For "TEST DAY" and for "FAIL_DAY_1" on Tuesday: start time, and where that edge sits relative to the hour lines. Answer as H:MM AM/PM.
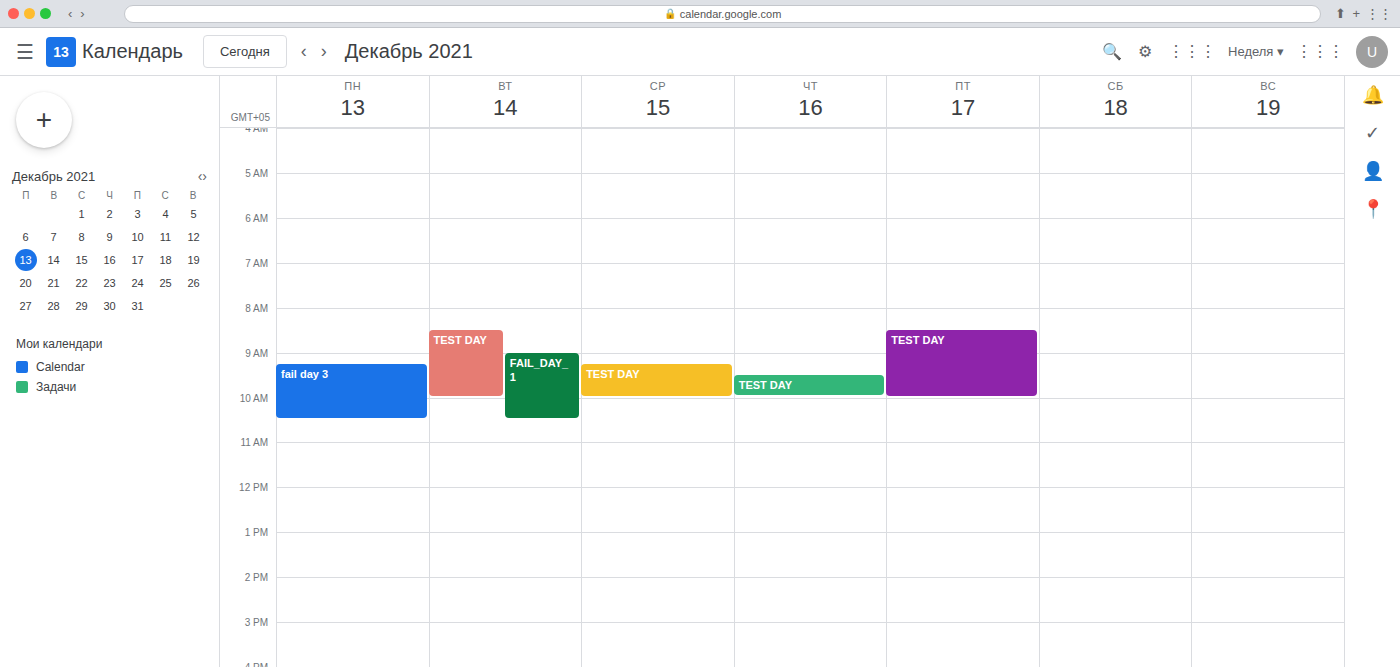
"TEST DAY": 8:30 AM, halfway between the 8 AM and 9 AM lines. "FAIL_DAY_1": 9:00 AM, exactly on the 9 AM line.